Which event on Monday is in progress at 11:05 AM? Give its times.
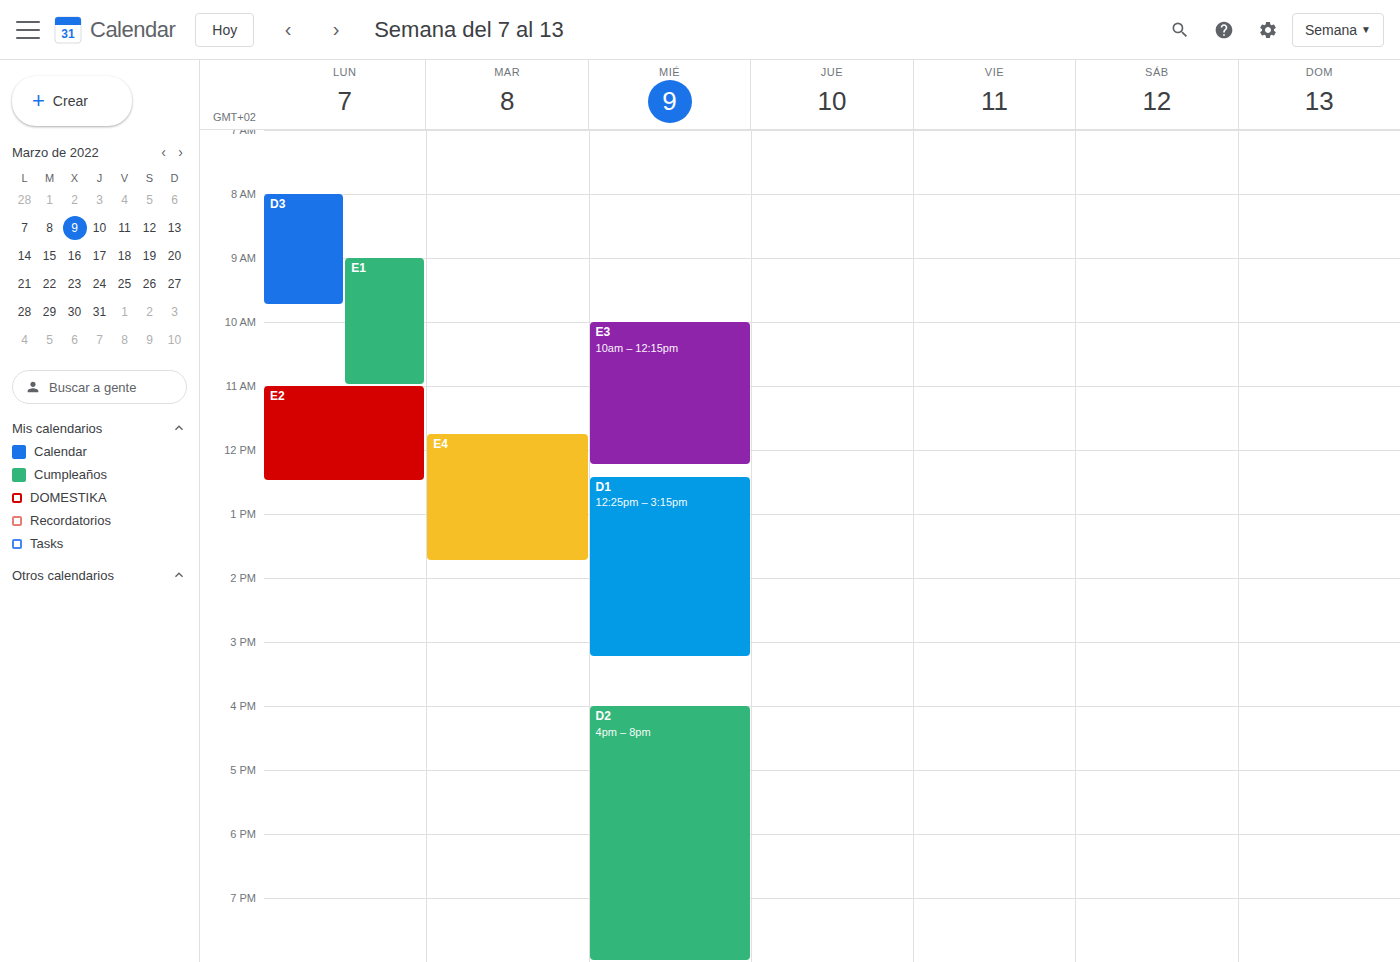
"E2", 11:00 AM to 12:30 PM